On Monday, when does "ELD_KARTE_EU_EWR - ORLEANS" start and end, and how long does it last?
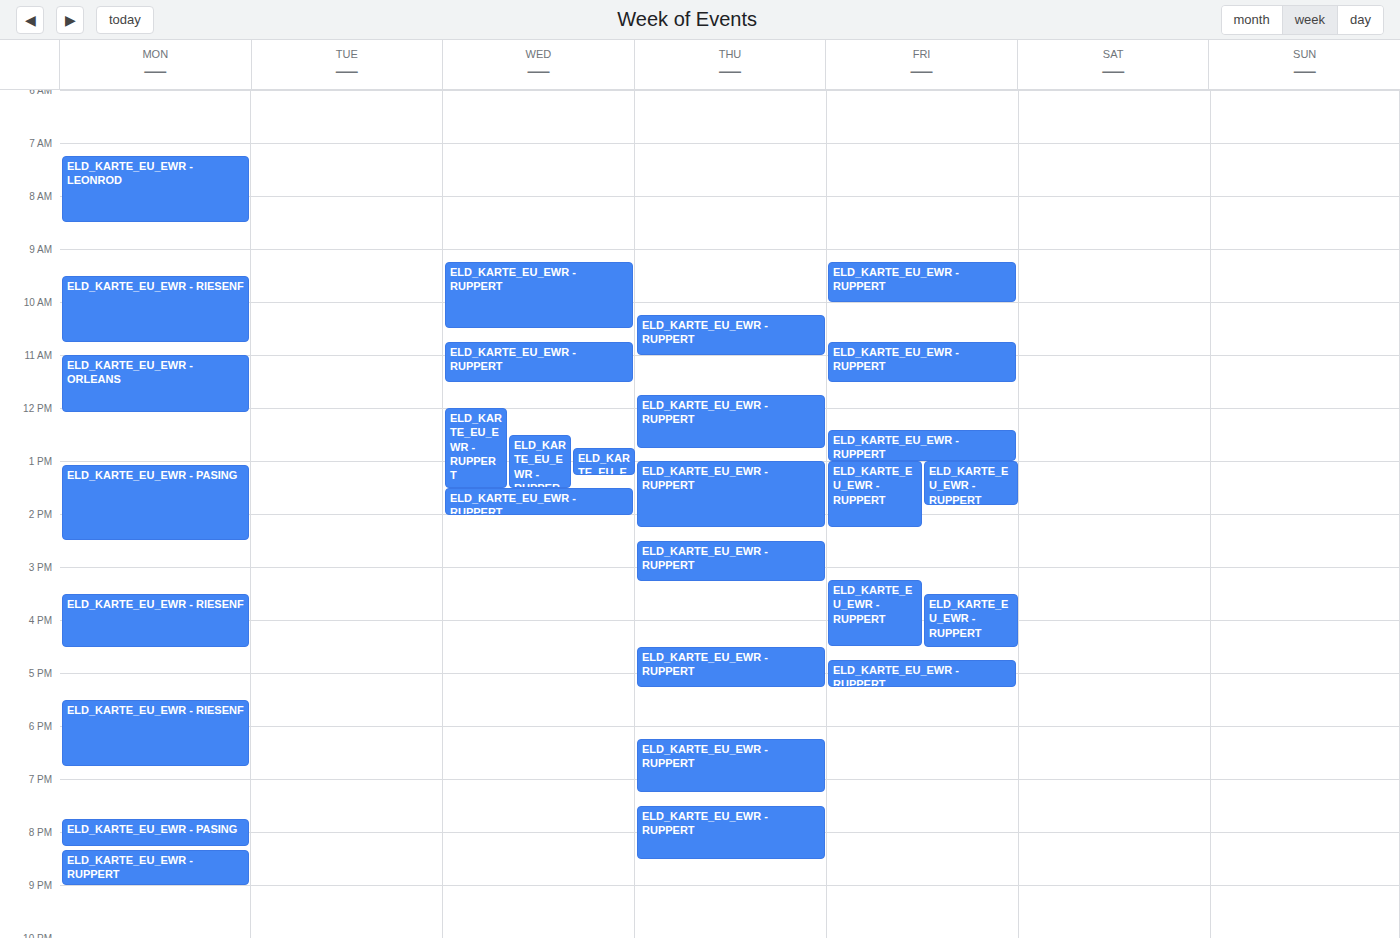
11:00 AM to 12:05 PM, 1 hour 5 minutes